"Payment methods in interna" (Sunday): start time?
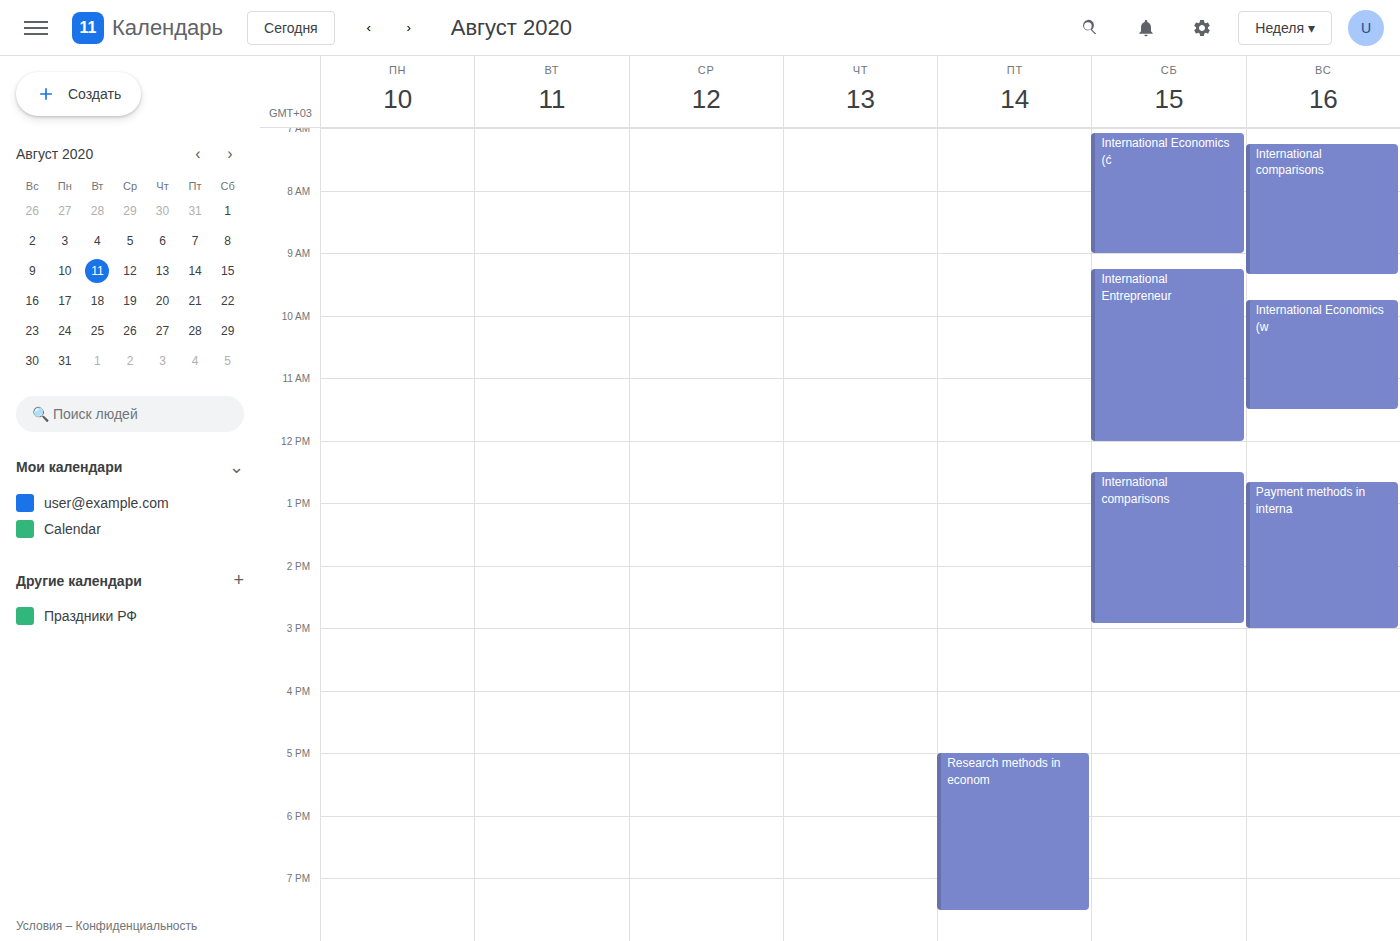
12:40